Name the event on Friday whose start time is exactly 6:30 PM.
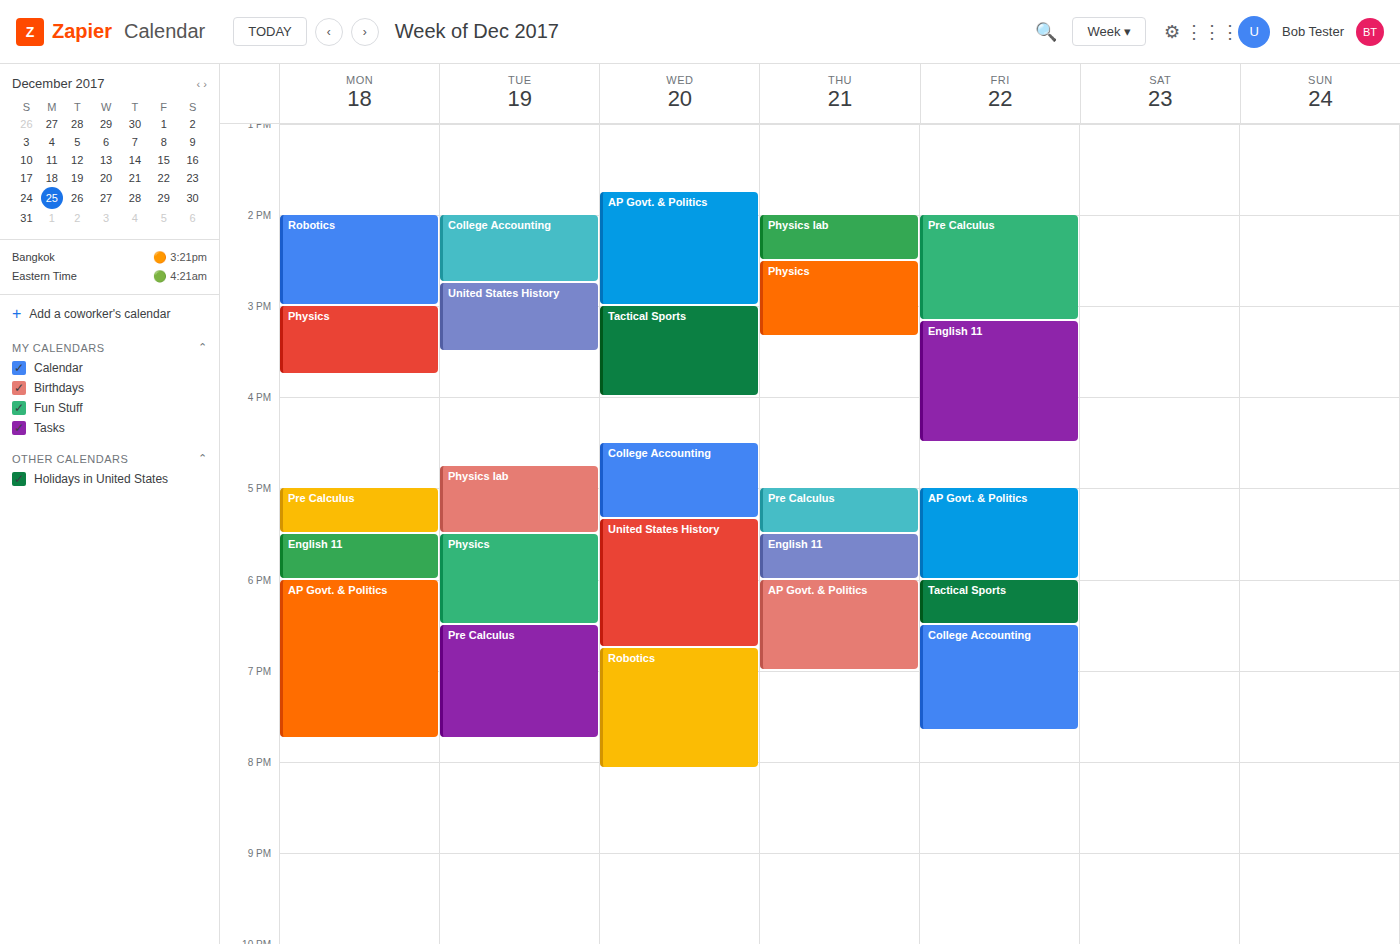
"College Accounting"